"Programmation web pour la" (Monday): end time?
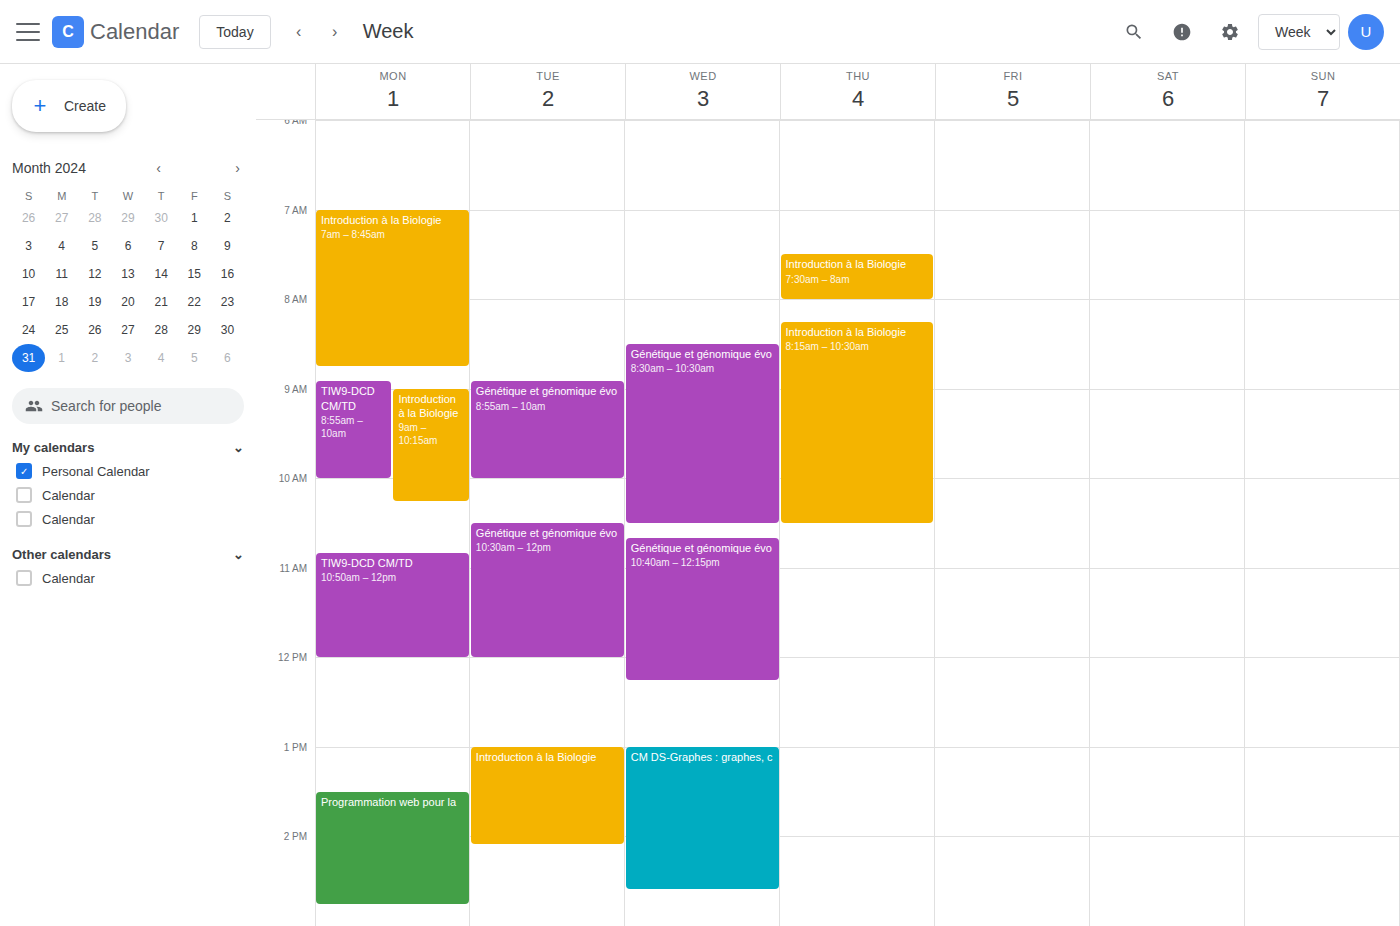
14:45